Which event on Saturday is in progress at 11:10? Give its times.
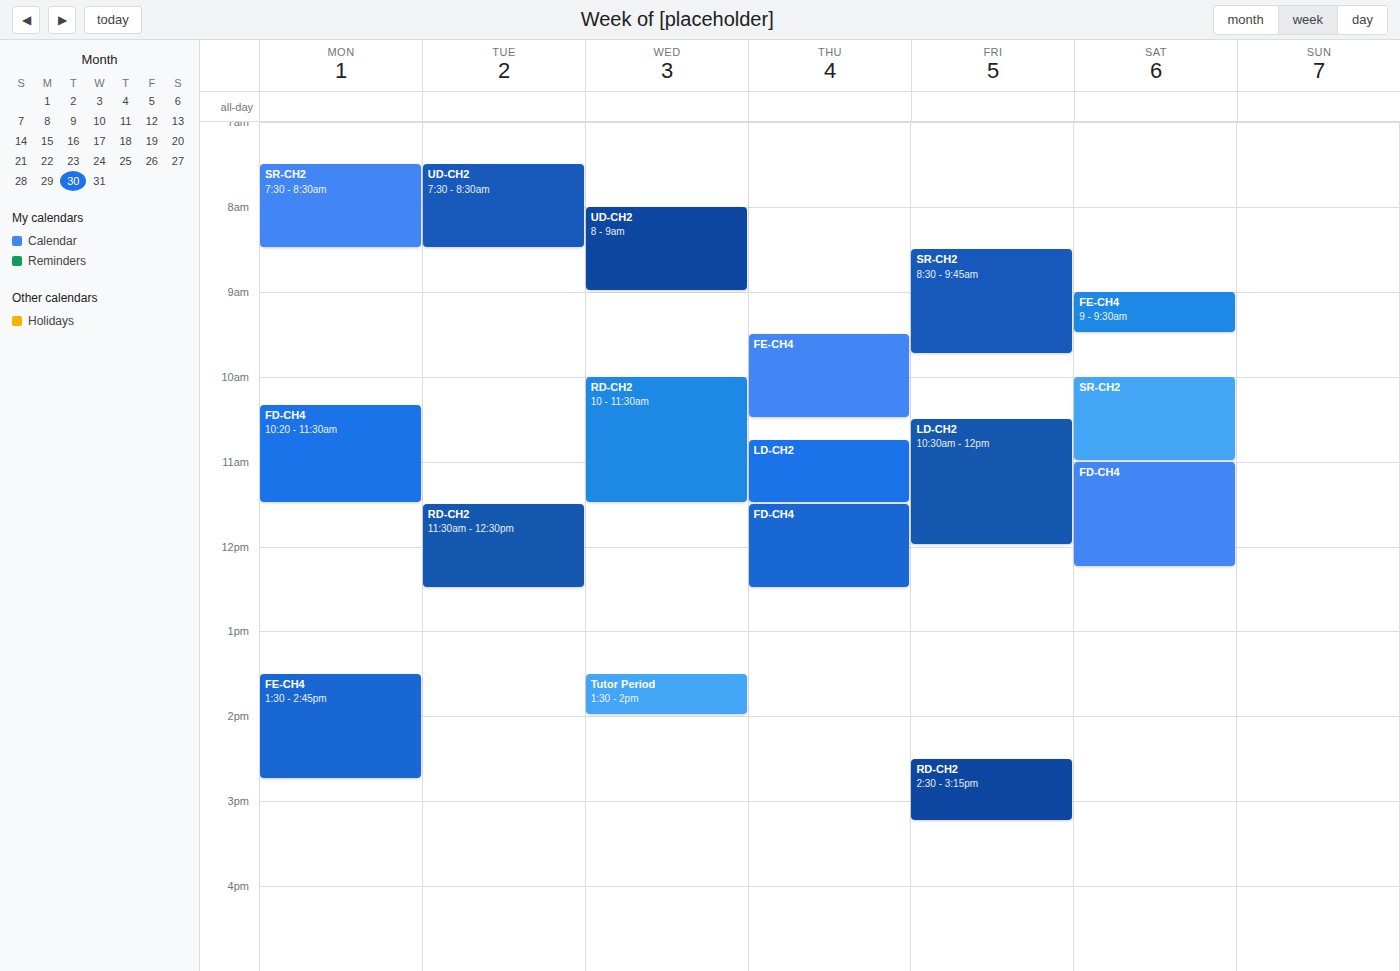
"FD-CH4", 11:00 to 12:15